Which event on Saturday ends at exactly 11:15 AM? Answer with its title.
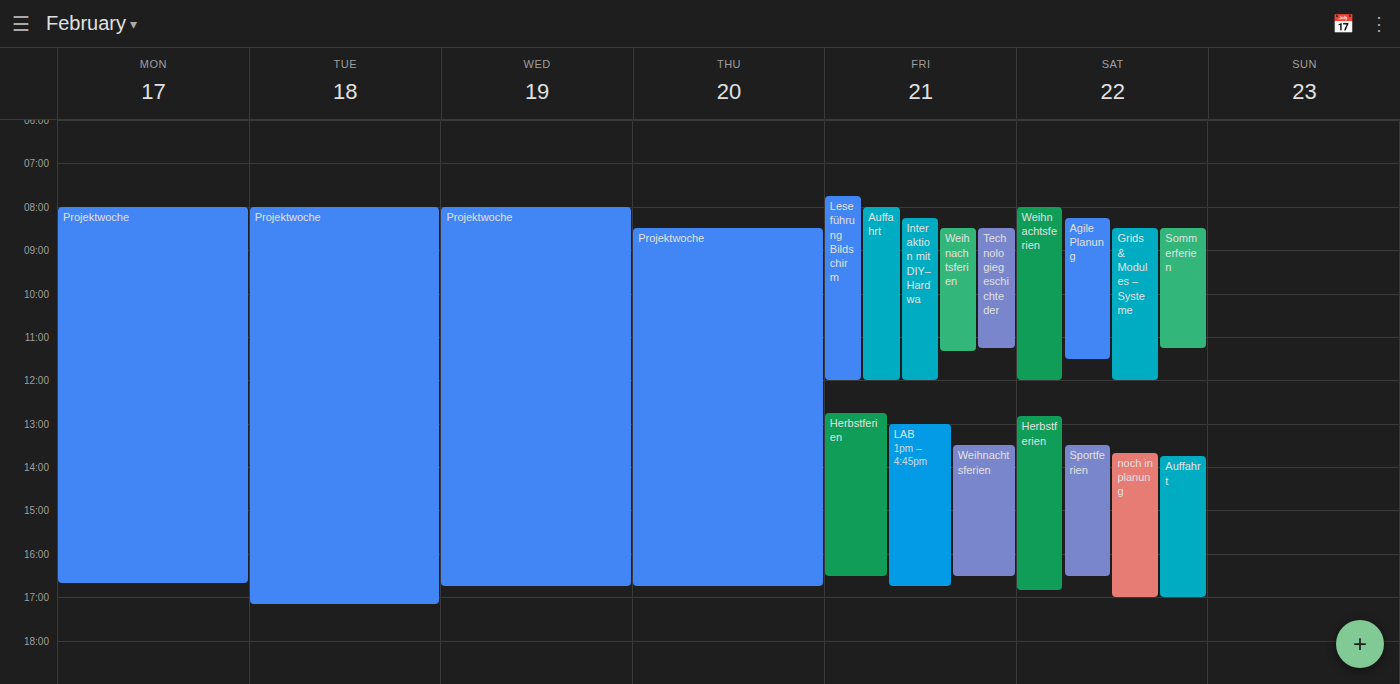
"Sommerferien"